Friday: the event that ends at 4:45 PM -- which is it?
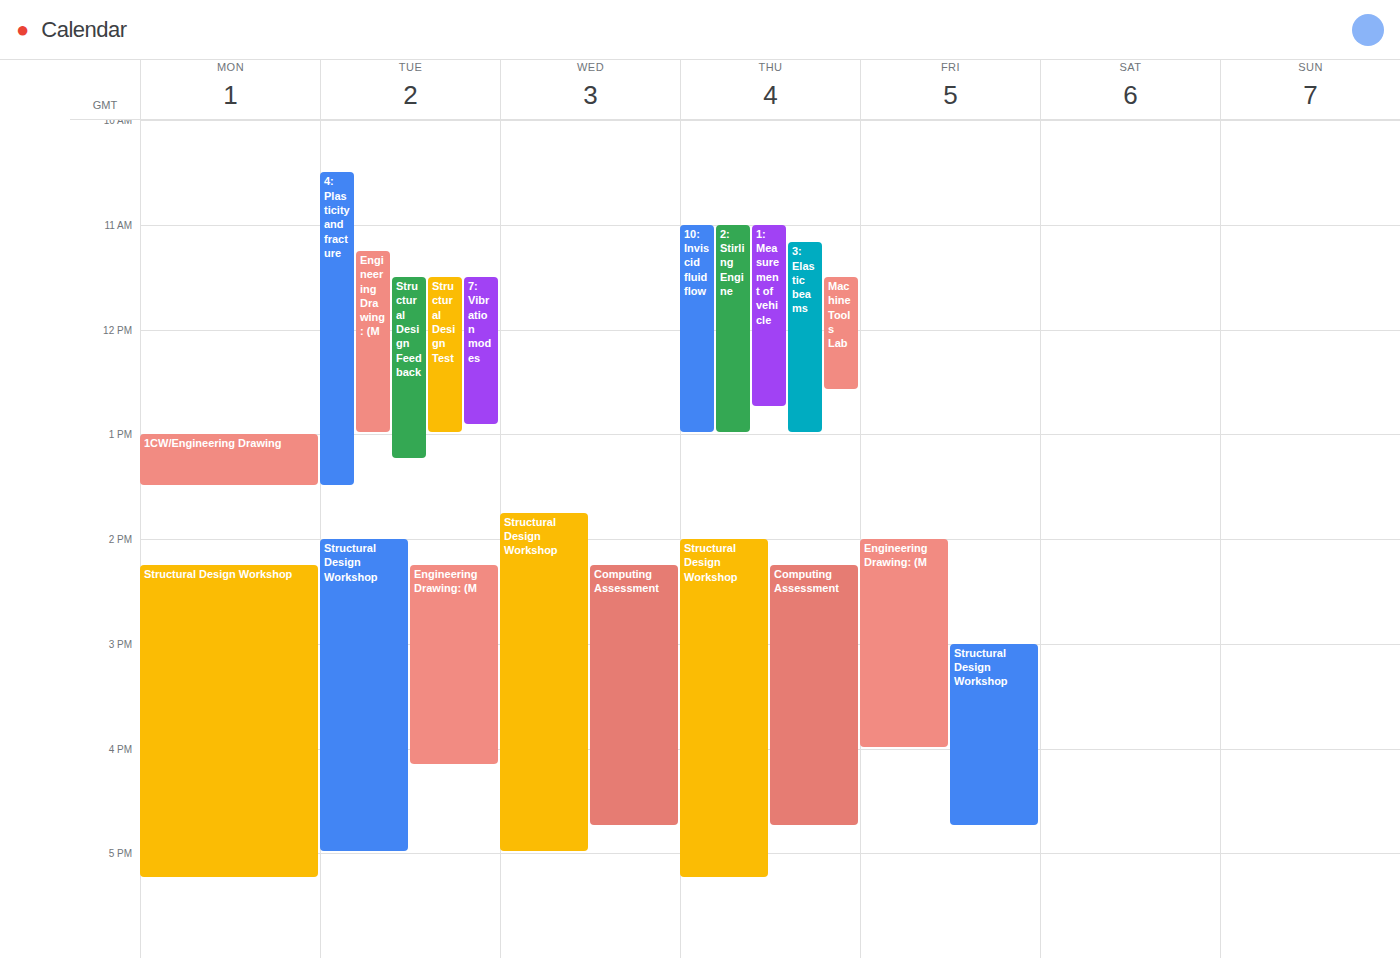
"Structural Design Workshop"